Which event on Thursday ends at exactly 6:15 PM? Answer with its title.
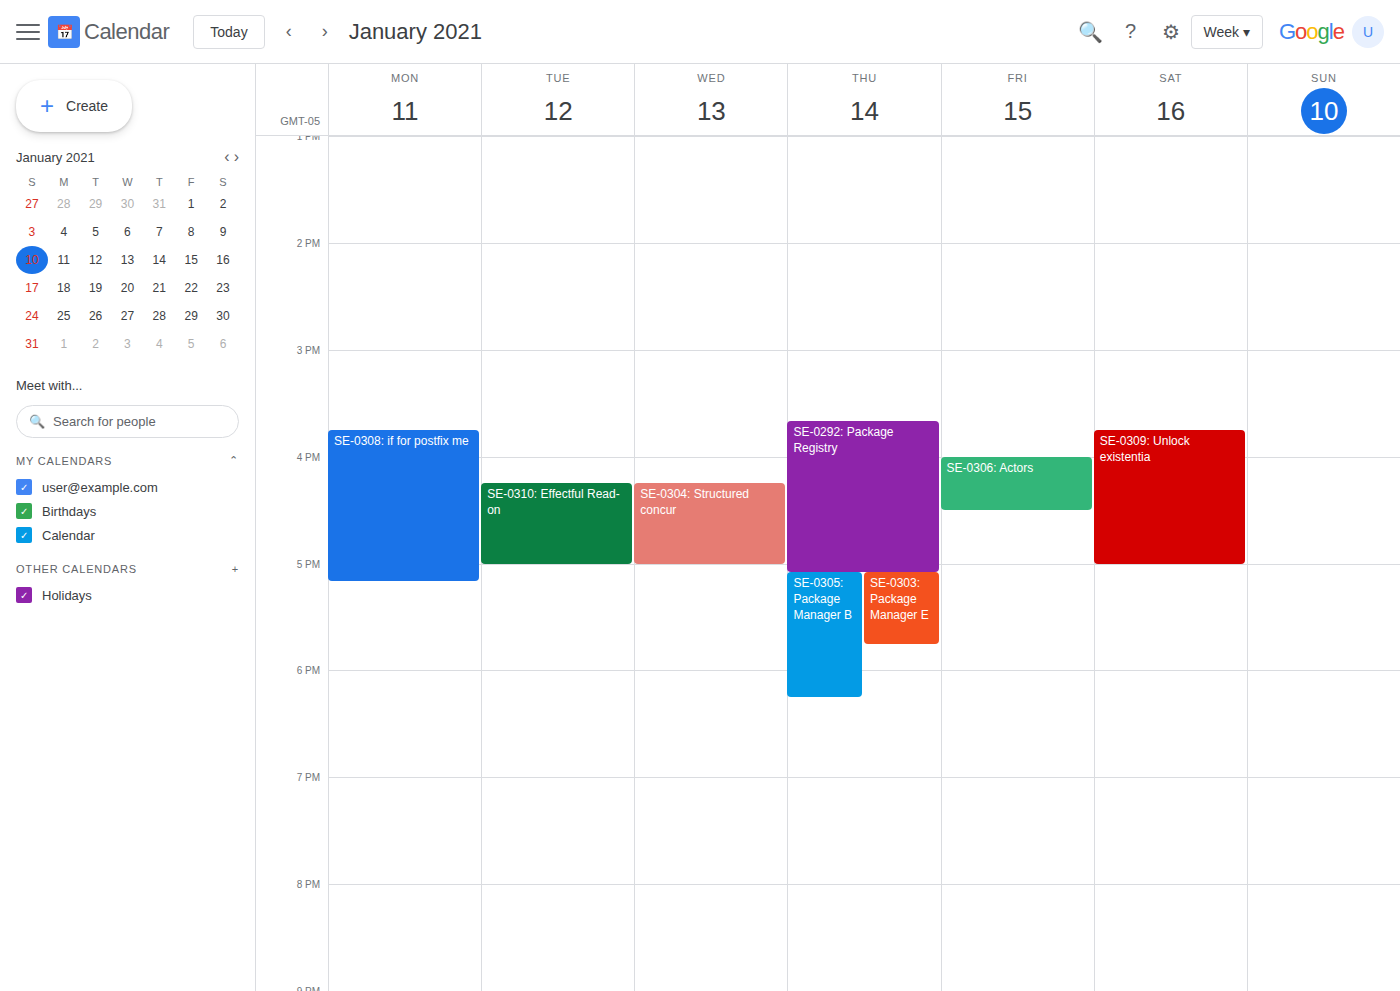
"SE-0305: Package Manager B"